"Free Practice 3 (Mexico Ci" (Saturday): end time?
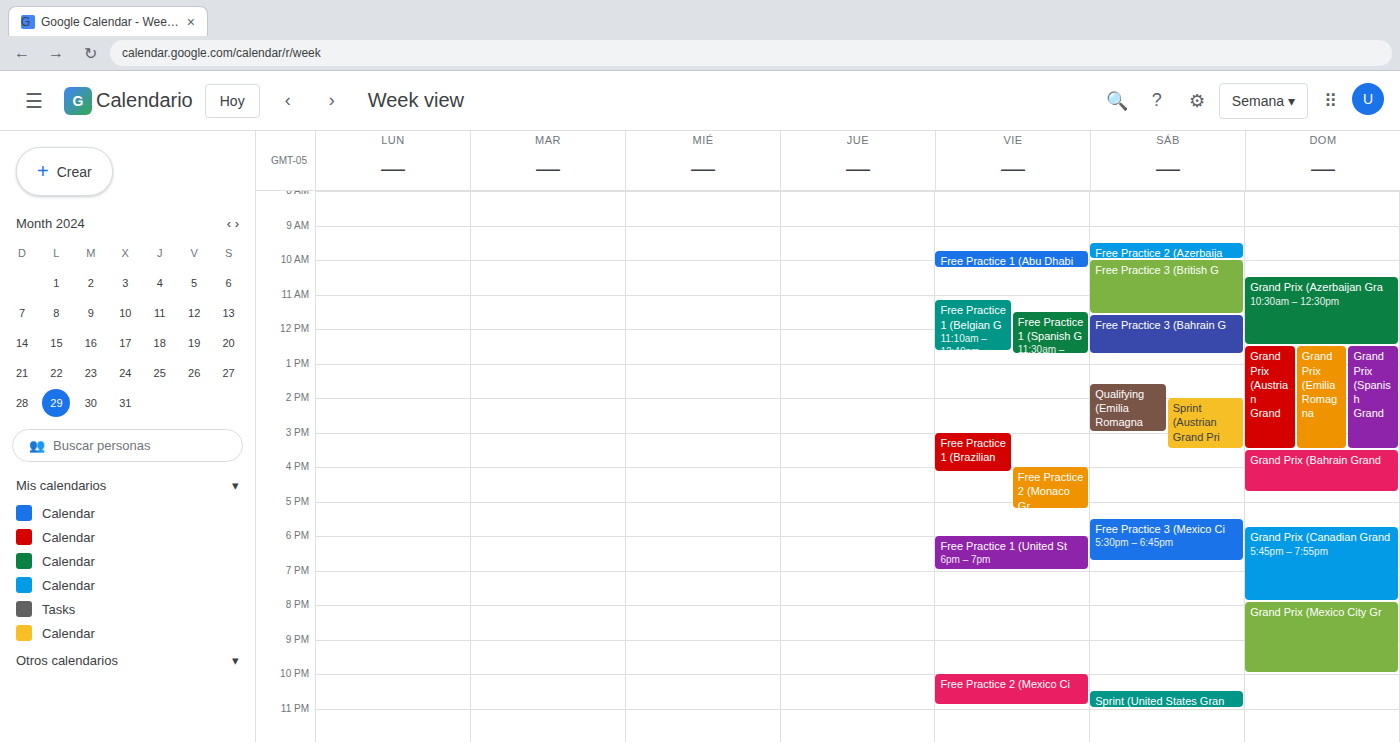
6:45 PM